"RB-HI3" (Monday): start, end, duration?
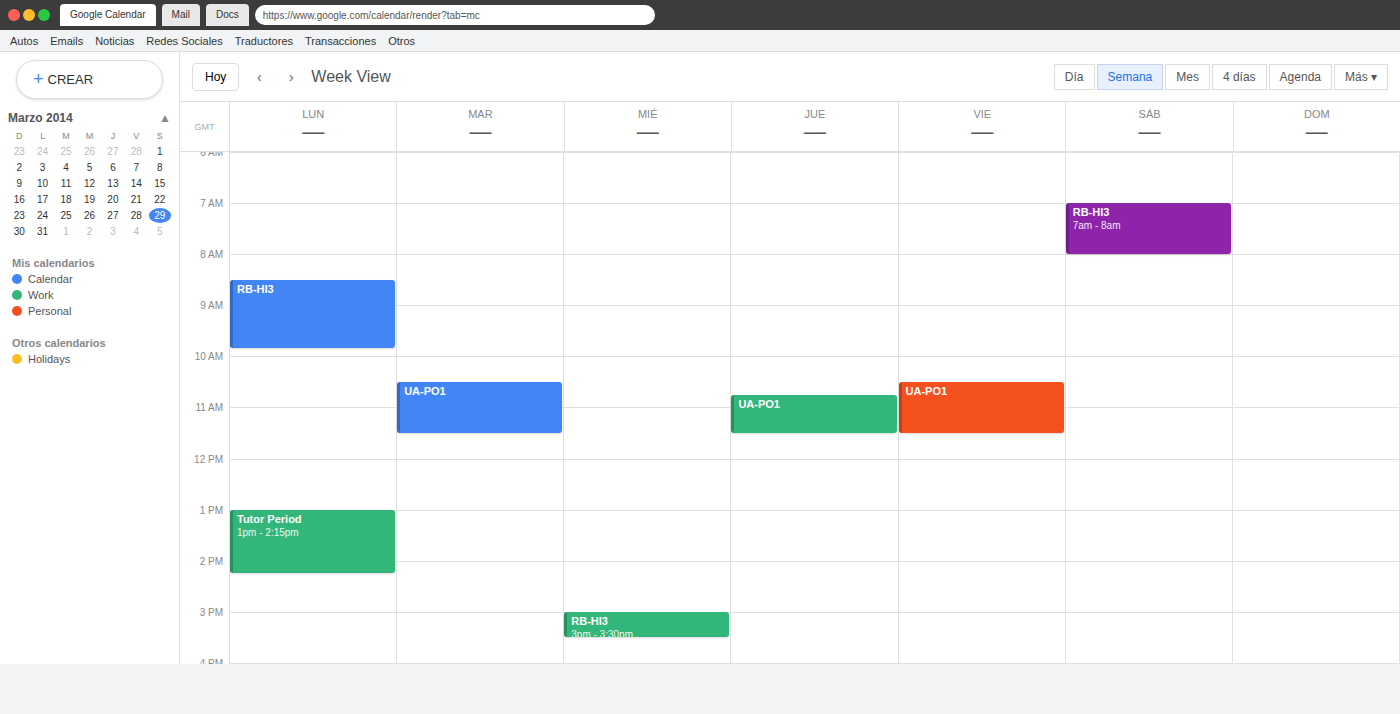
8:30 AM to 9:50 AM, 1 hour 20 minutes